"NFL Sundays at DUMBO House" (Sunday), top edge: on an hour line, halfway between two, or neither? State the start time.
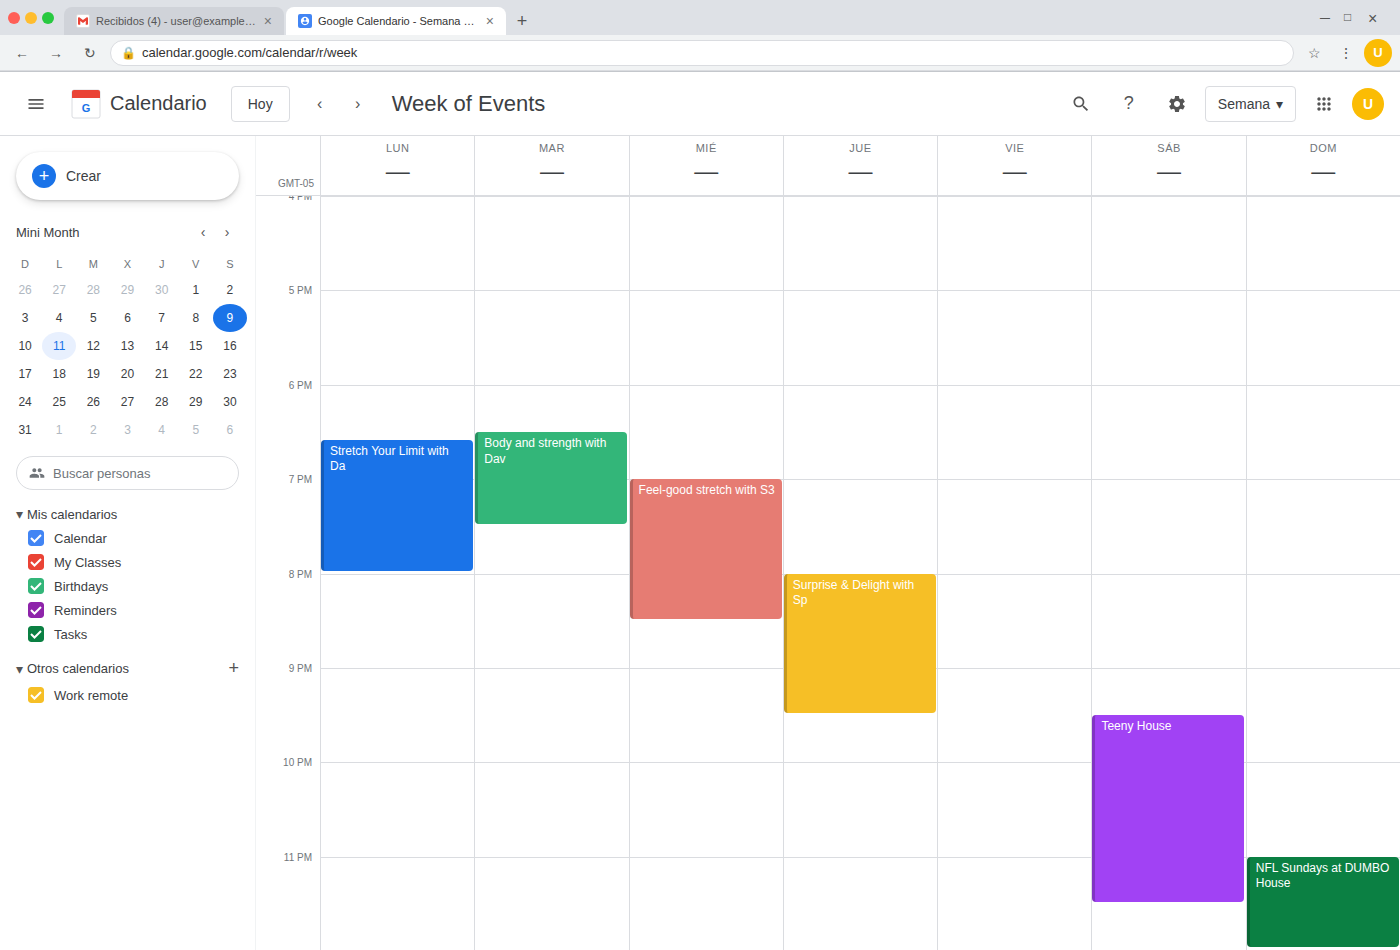
11:00 PM -- exactly on the 11 PM line.